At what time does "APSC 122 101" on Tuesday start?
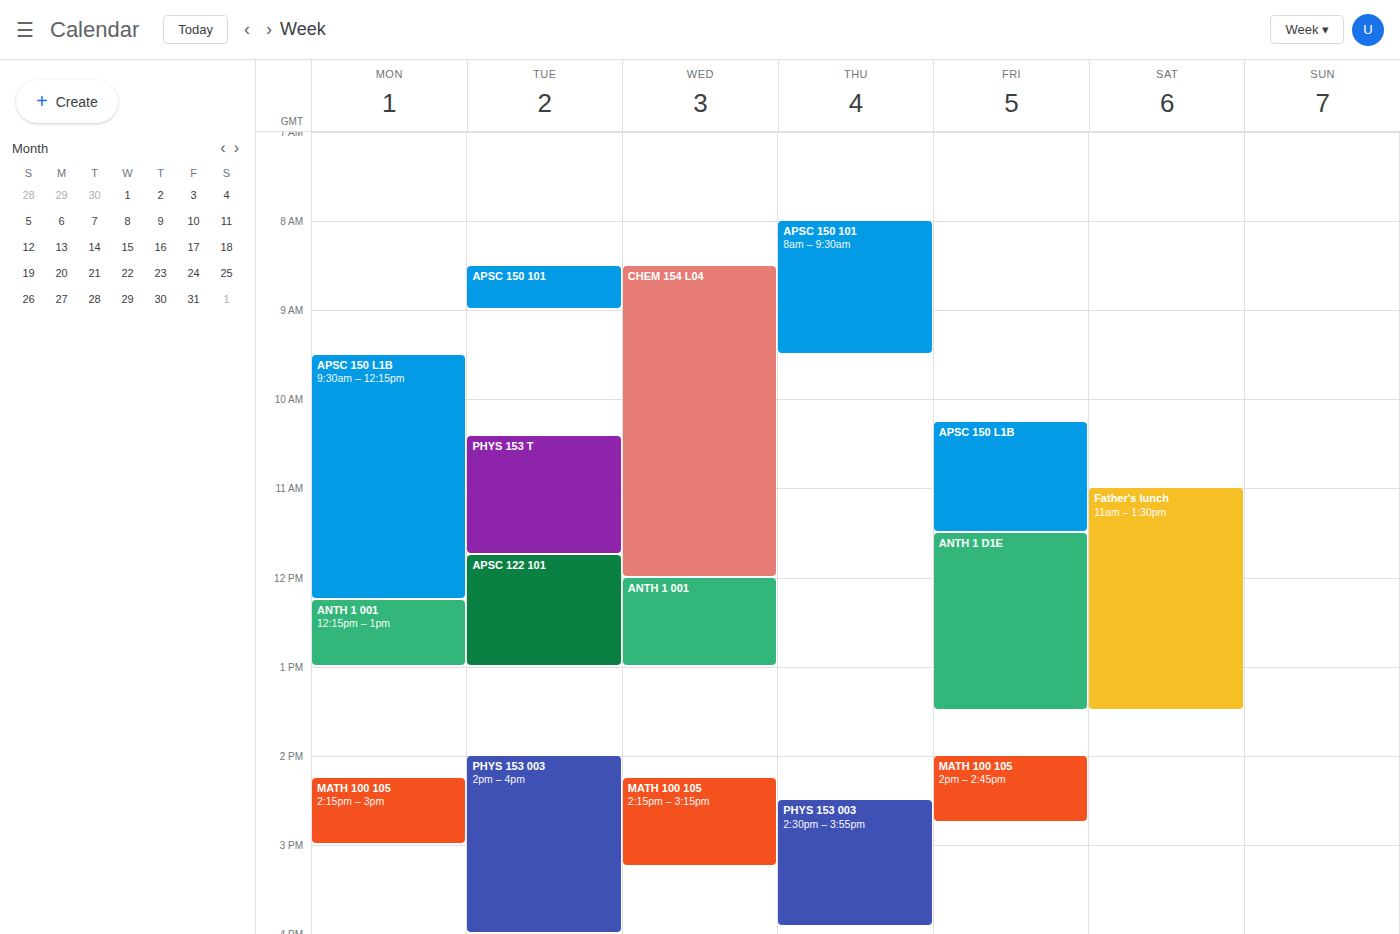
11:45